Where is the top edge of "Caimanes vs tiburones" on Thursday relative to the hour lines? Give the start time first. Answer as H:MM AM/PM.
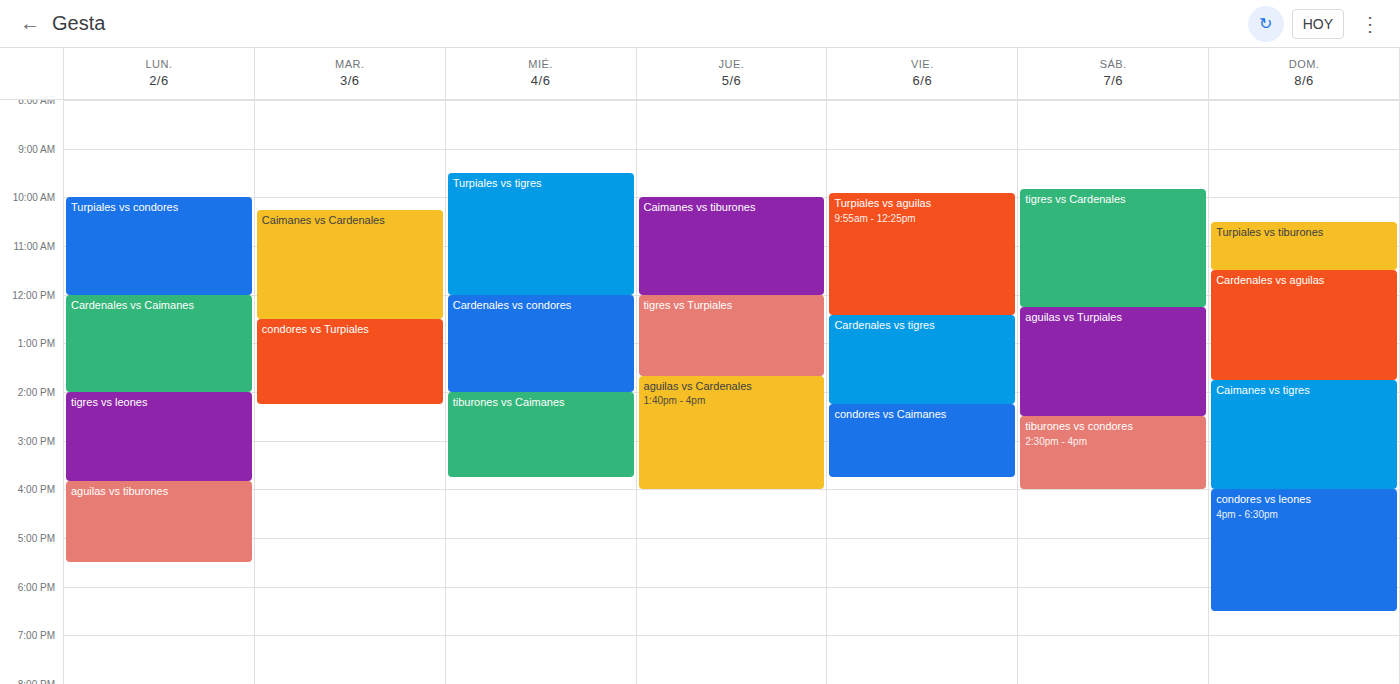
10:00 AM -- exactly on the 10 AM line.